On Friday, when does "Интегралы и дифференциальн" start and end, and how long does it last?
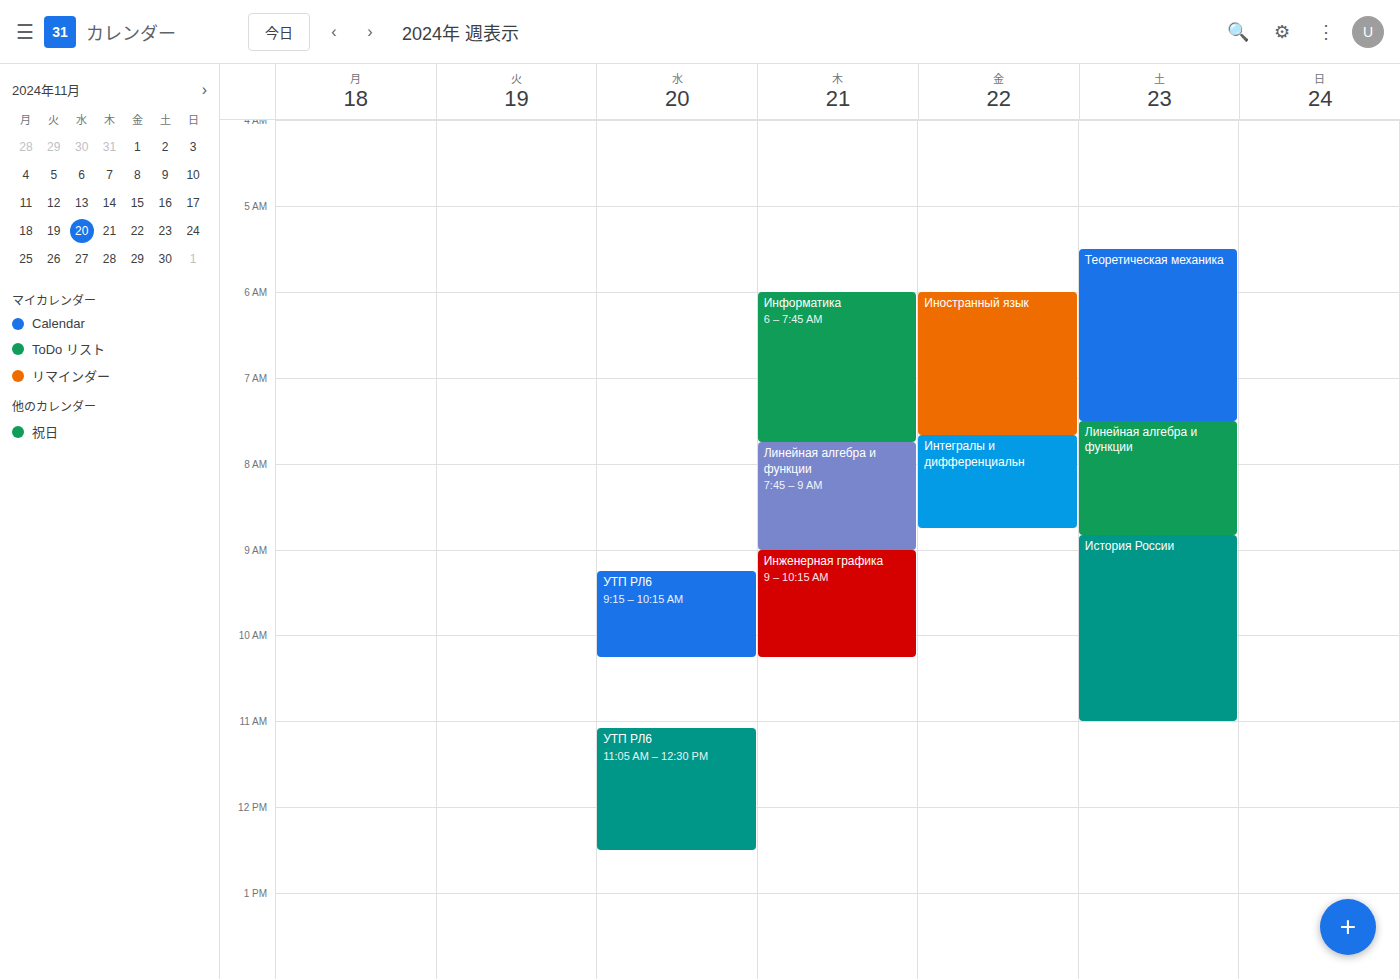
7:40 AM to 8:45 AM, 1 hour 5 minutes